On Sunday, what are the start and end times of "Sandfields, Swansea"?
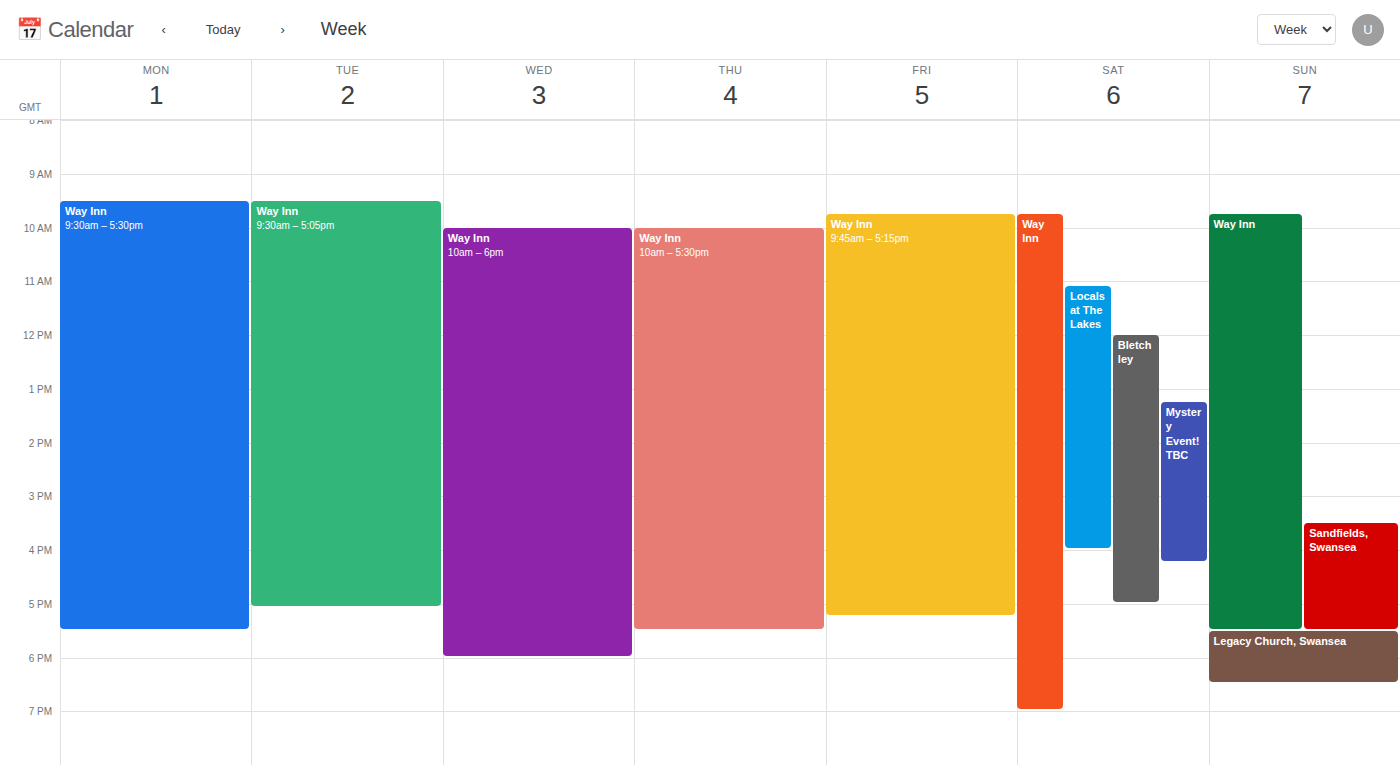
15:30 to 17:30